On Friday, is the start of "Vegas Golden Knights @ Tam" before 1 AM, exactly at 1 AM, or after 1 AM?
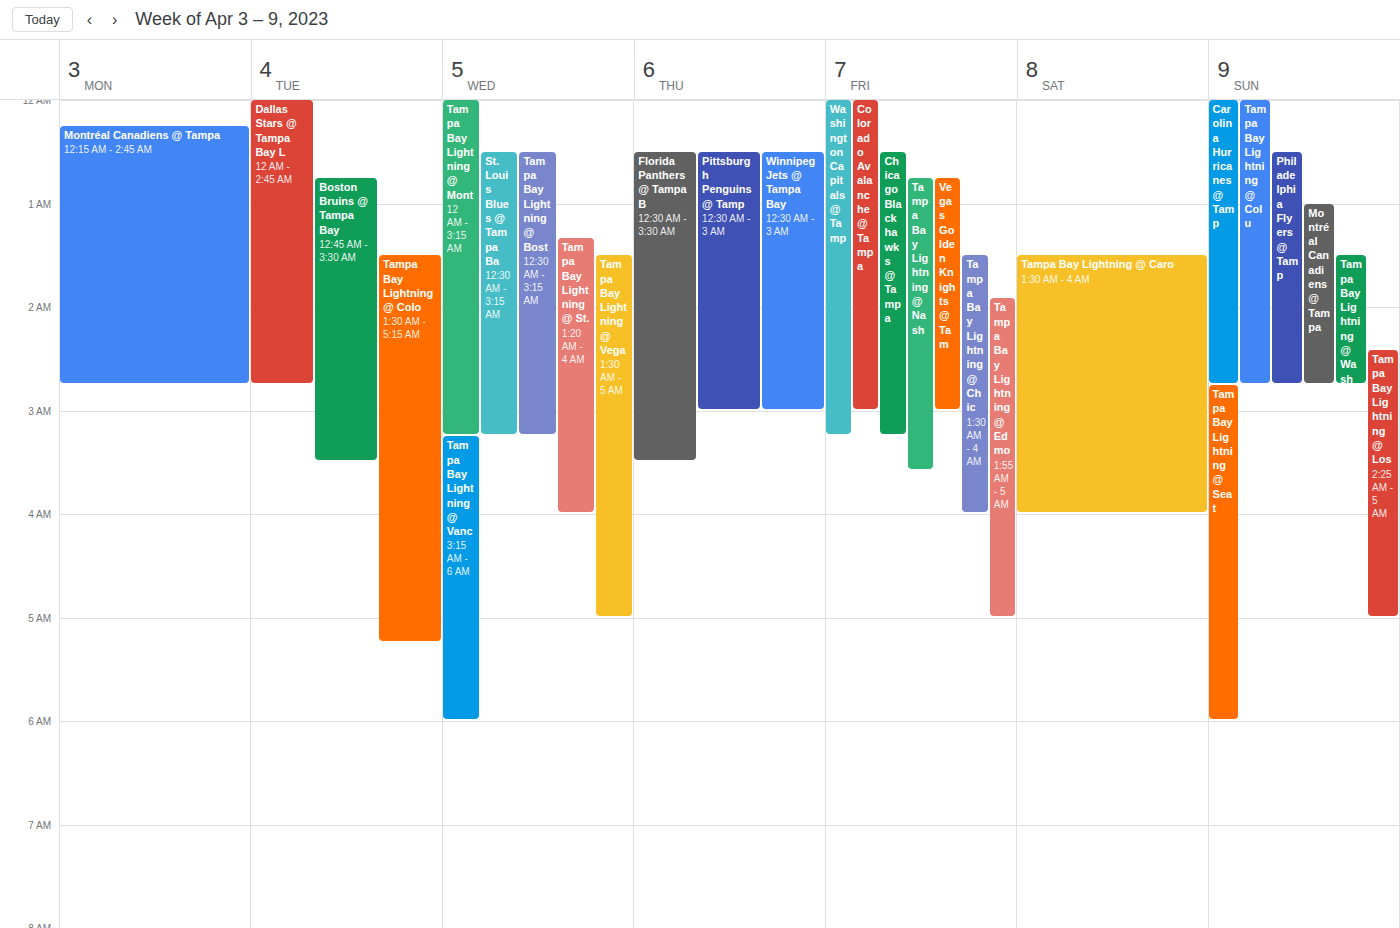
12:45 AM -- before 1 AM, 15 minutes above the 1 AM line.